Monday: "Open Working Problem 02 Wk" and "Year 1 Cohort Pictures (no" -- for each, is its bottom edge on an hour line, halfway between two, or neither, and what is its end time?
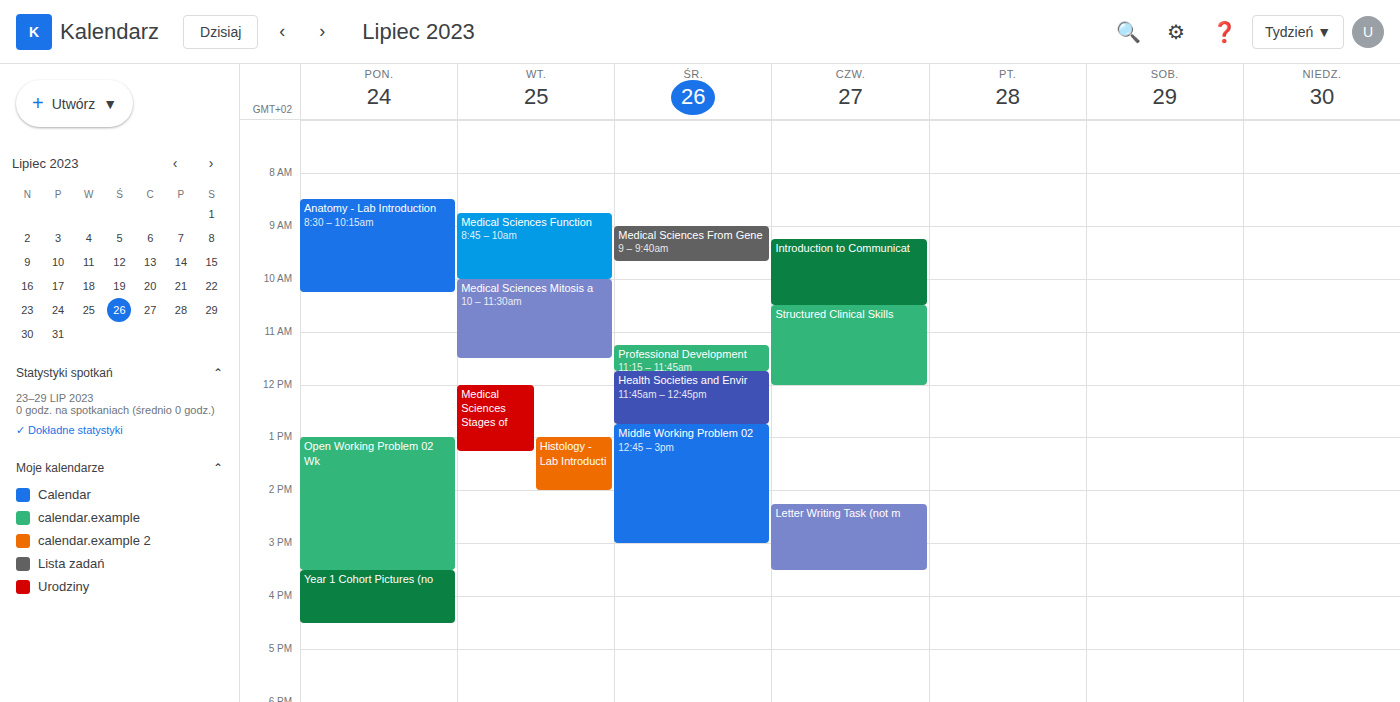
"Open Working Problem 02 Wk": 3:30 PM, halfway between the 3 PM and 4 PM lines. "Year 1 Cohort Pictures (no": 4:30 PM, halfway between the 4 PM and 5 PM lines.